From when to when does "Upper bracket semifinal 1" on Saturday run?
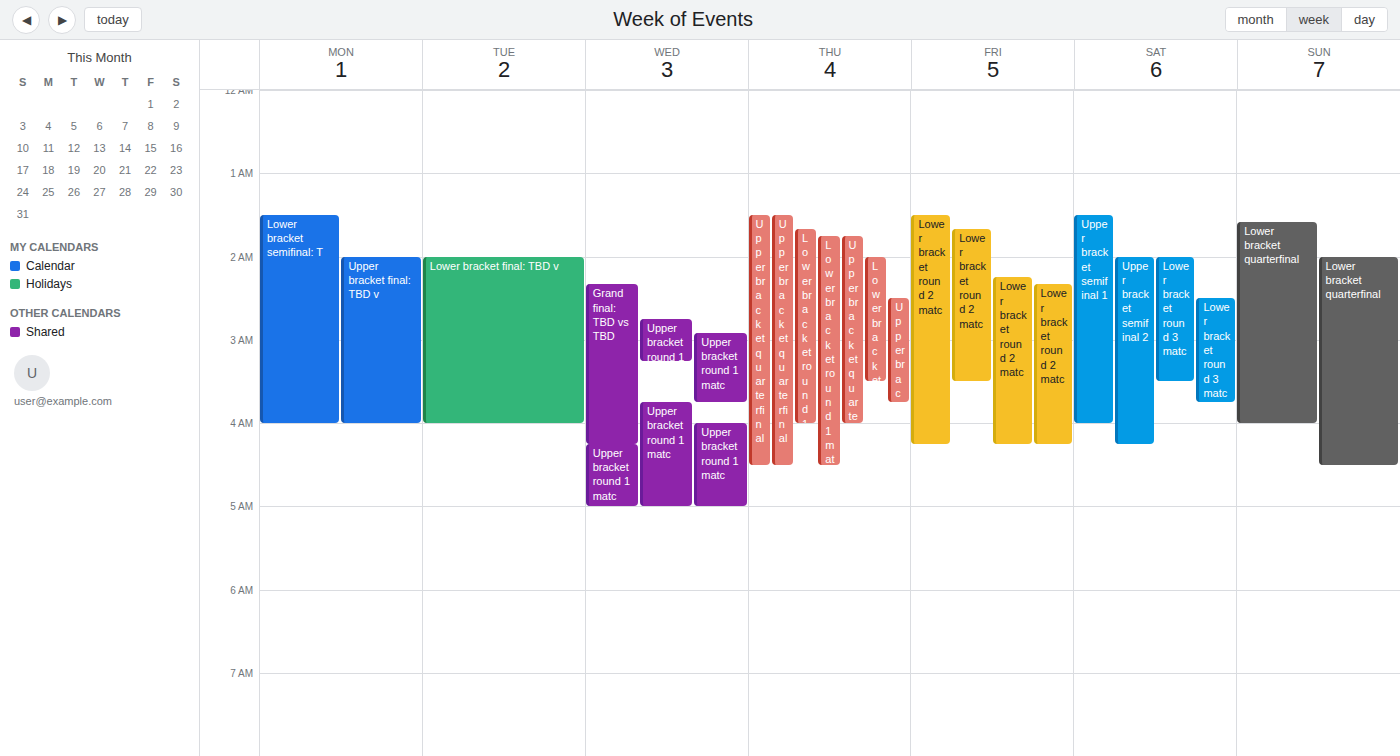
1:30 AM to 4:00 AM